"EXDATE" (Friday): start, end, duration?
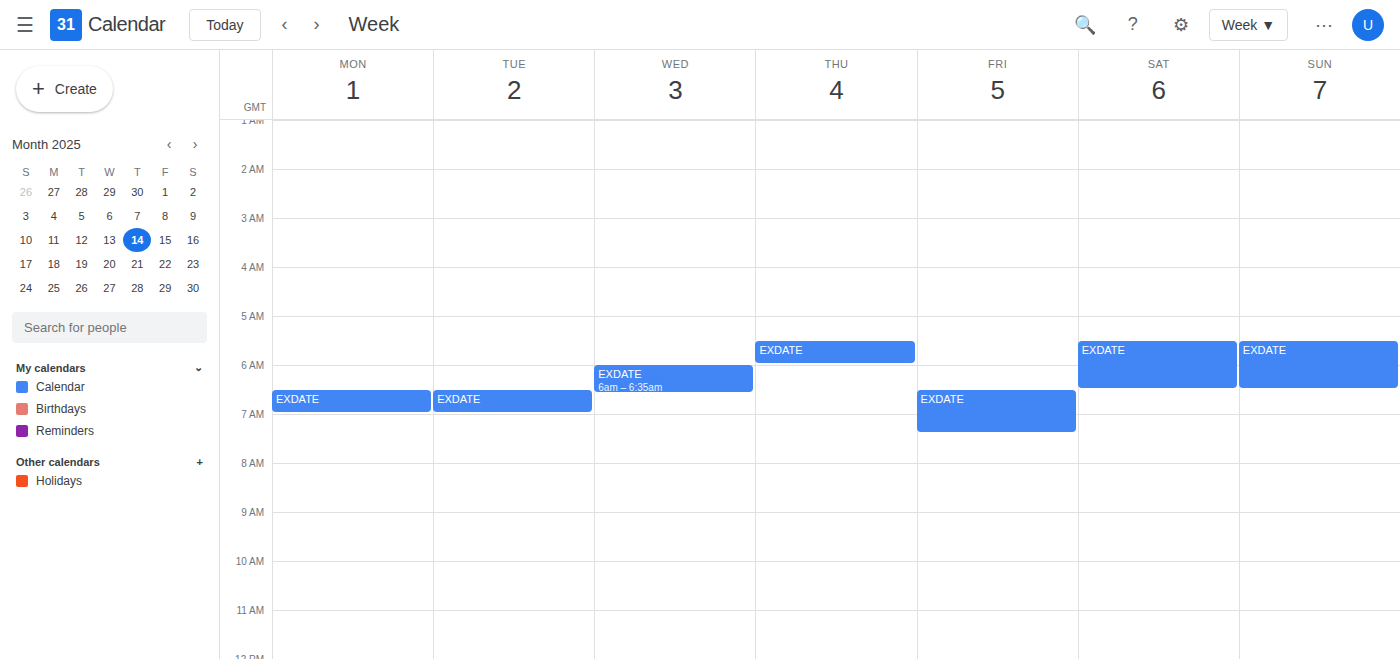
6:30 AM to 7:25 AM, 55 minutes